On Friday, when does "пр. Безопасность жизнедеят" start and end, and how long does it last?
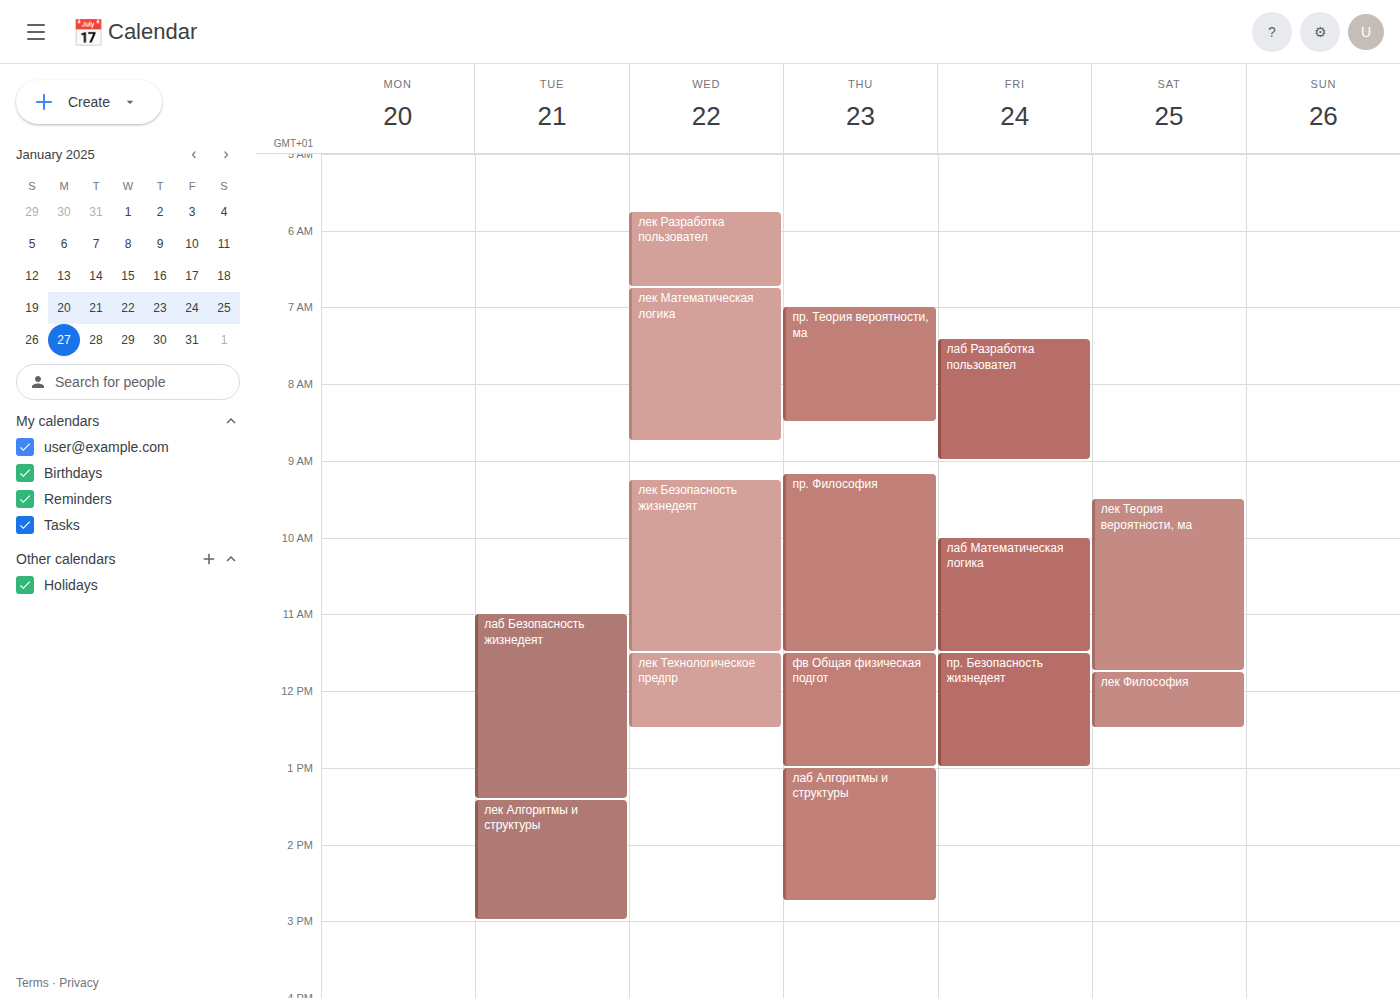
11:30 AM to 1:00 PM, 1 hour 30 minutes